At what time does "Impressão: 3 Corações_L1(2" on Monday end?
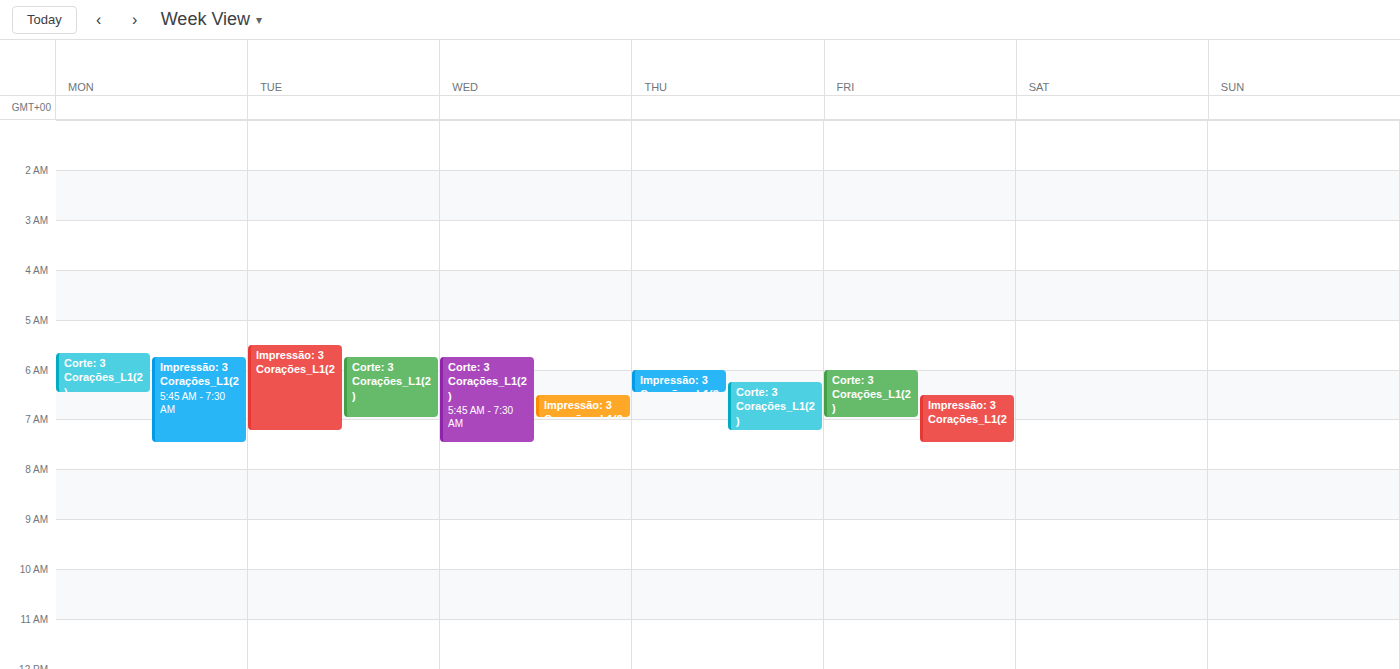
07:30